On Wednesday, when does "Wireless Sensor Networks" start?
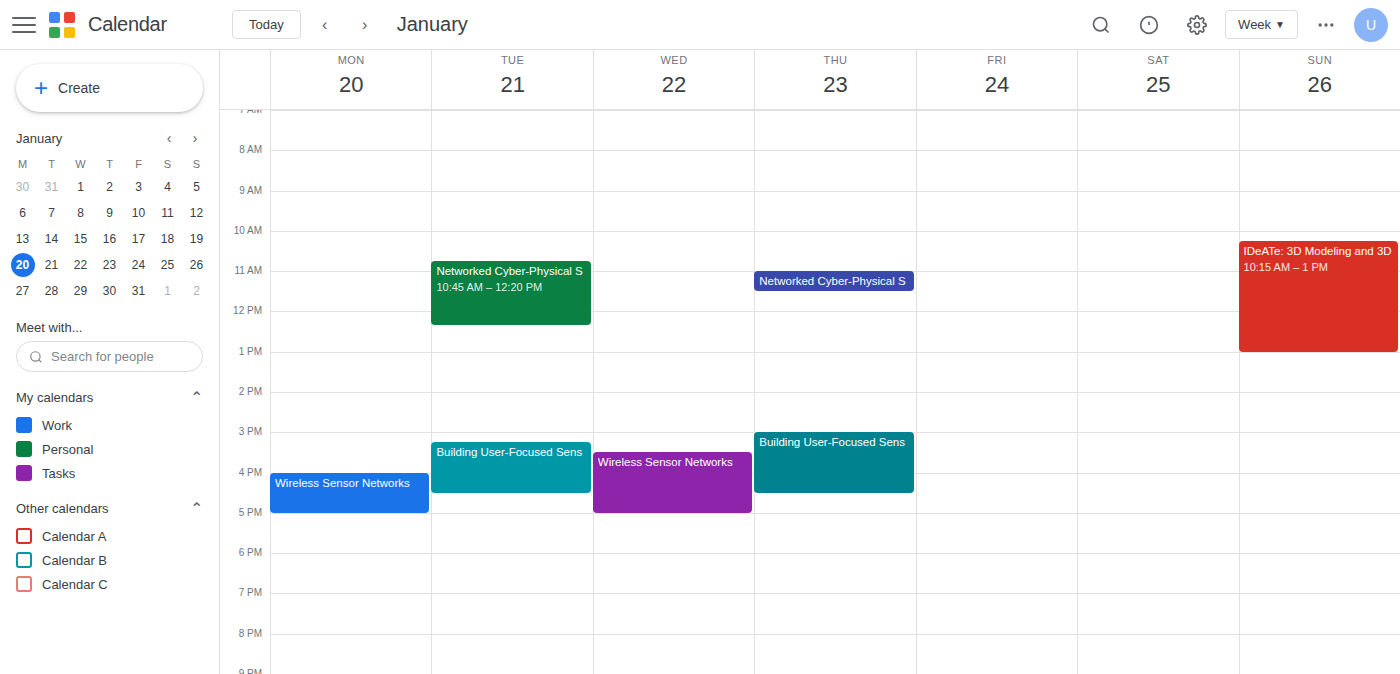
3:30 PM